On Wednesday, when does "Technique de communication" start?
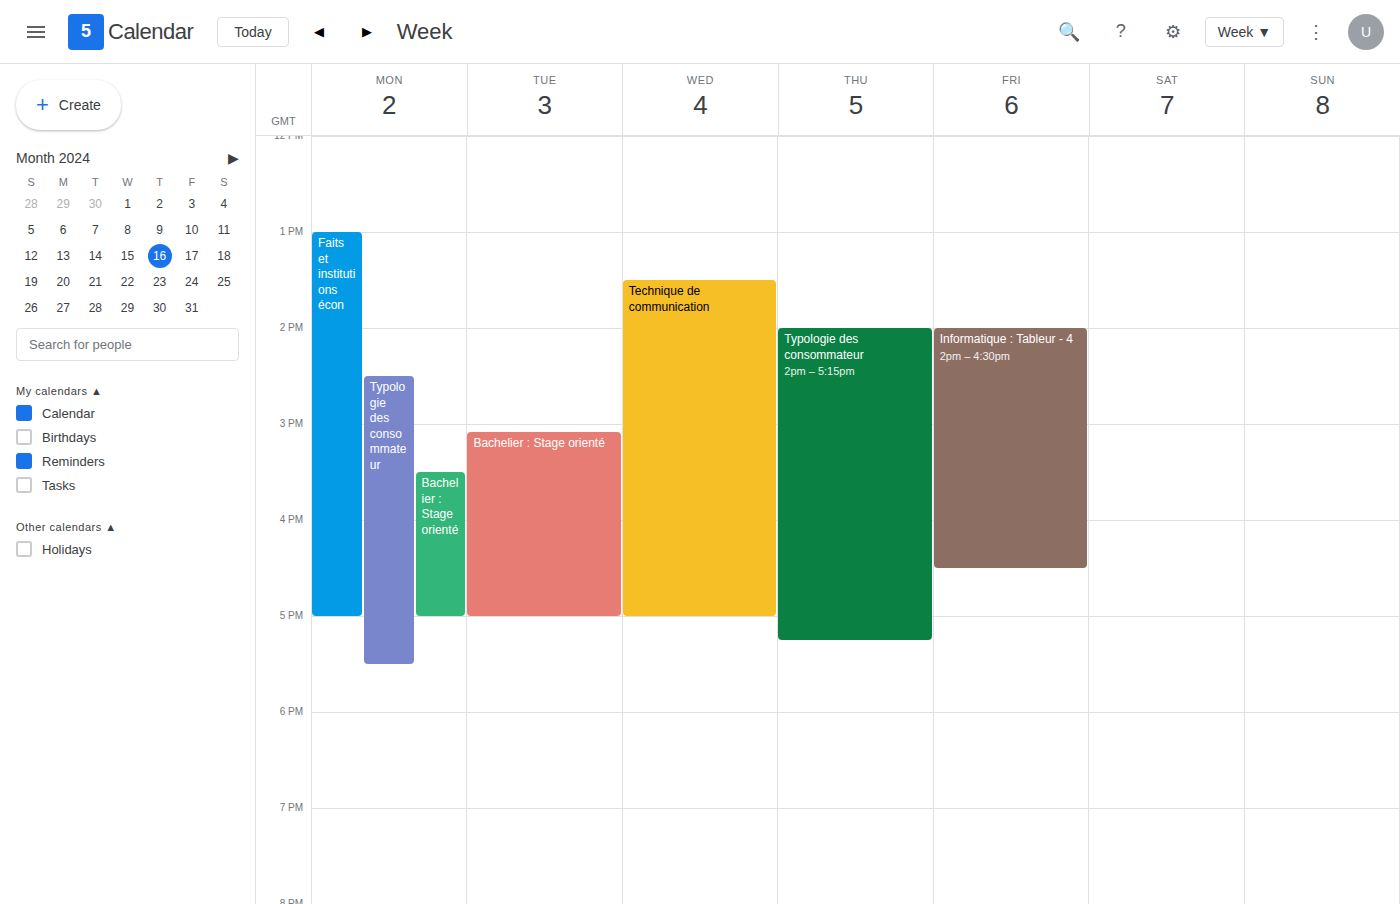
1:30 PM